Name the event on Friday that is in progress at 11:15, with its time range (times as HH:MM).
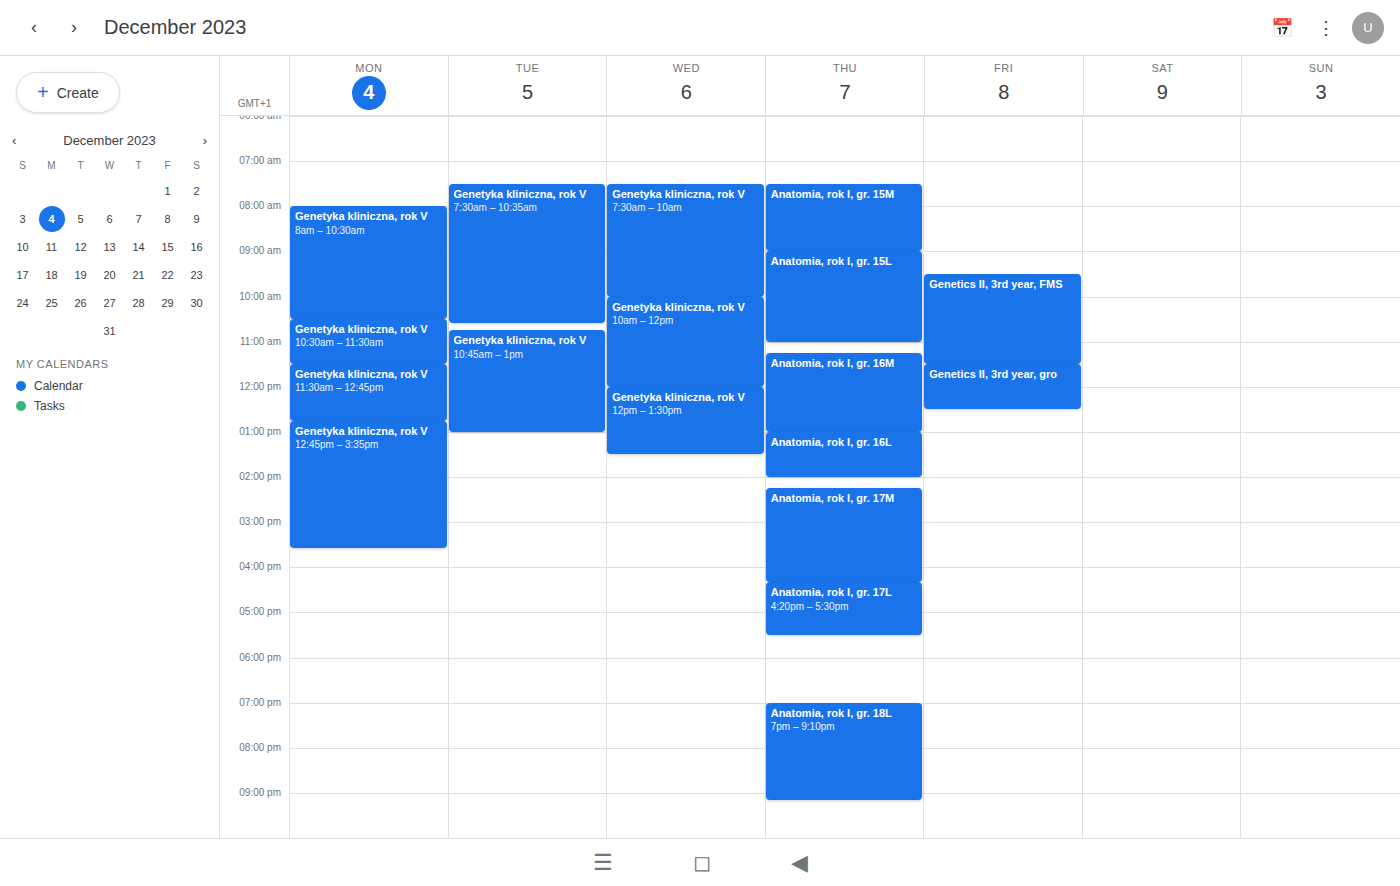
"Genetics II, 3rd year, FMS", 09:30 to 11:30